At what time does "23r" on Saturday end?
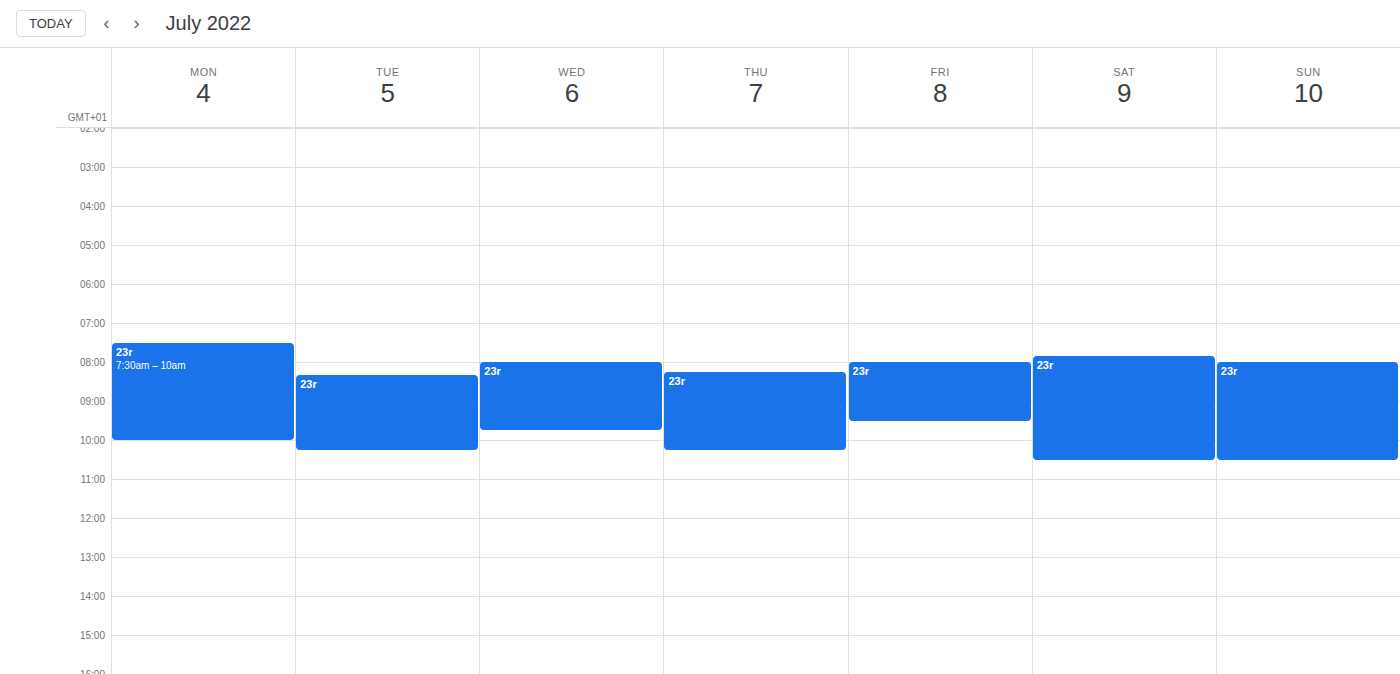
10:30 AM